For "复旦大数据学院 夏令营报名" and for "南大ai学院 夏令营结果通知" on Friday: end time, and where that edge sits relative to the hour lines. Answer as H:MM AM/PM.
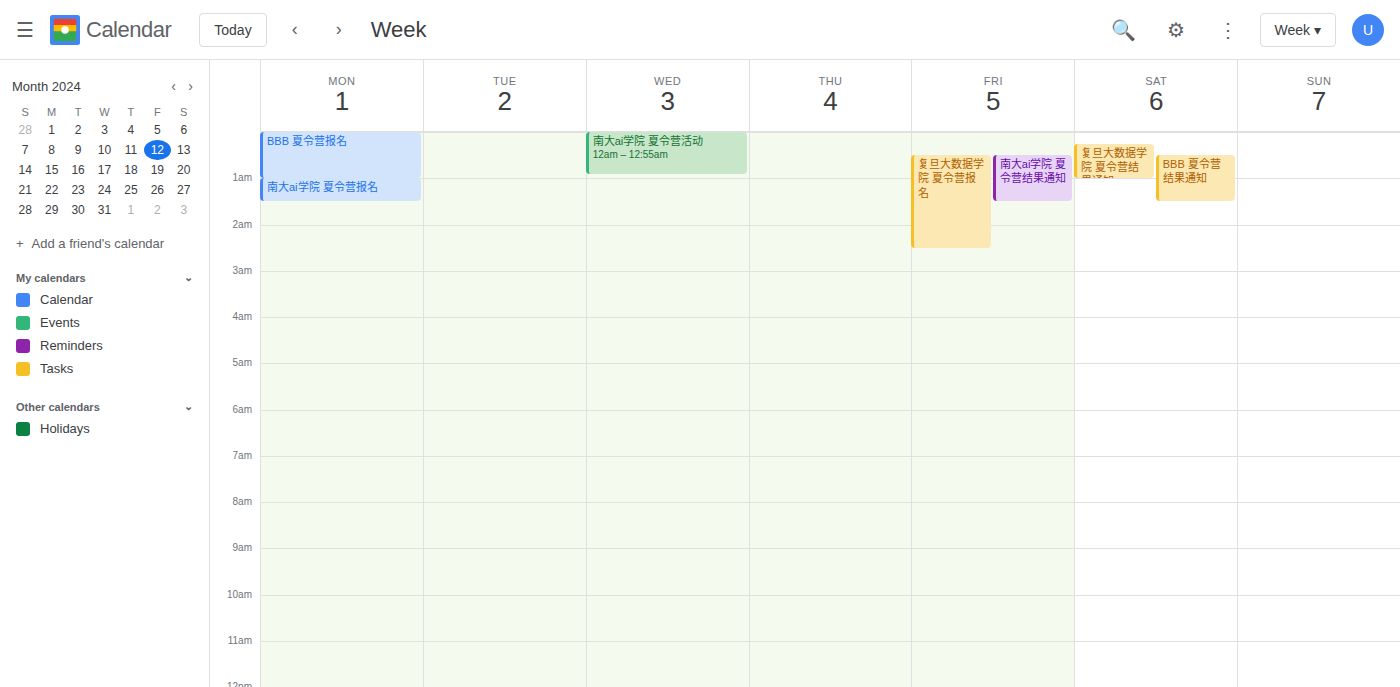
"复旦大数据学院 夏令营报名": 2:30 AM, halfway between the 2 AM and 3 AM lines. "南大ai学院 夏令营结果通知": 1:30 AM, halfway between the 1 AM and 2 AM lines.